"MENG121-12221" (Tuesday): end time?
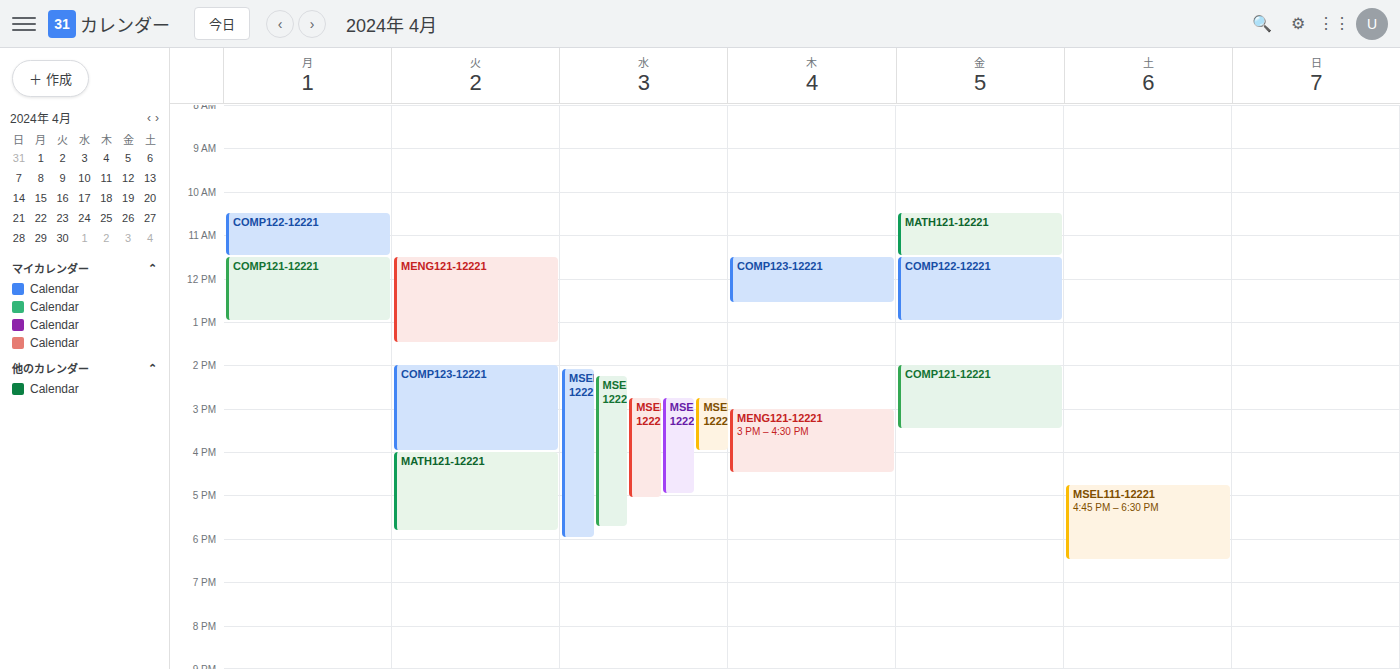
1:30 PM